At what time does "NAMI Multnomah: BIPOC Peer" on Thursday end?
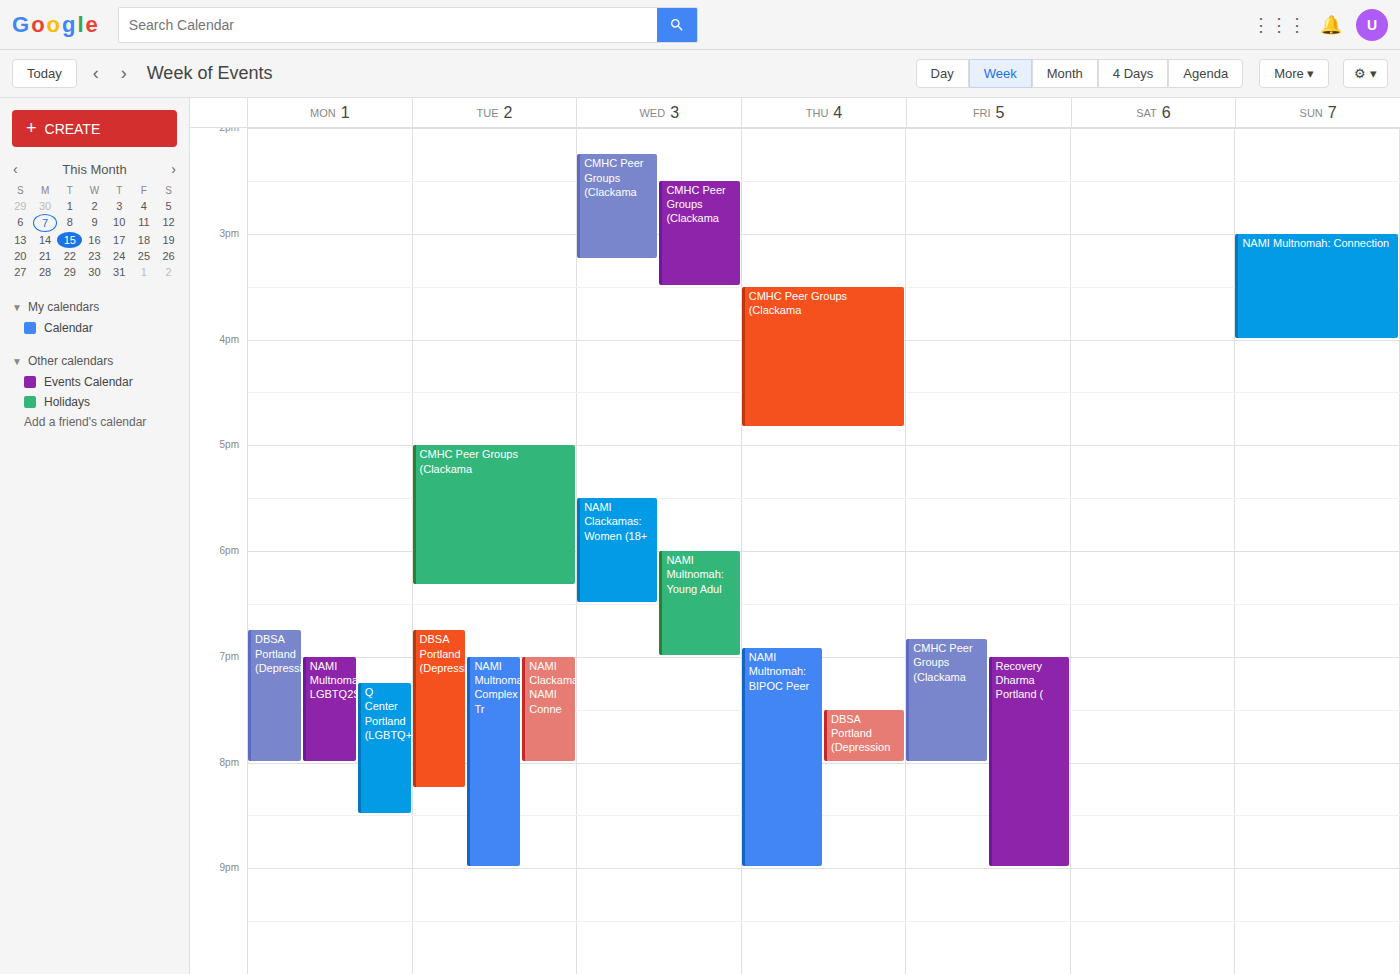
9:00 PM